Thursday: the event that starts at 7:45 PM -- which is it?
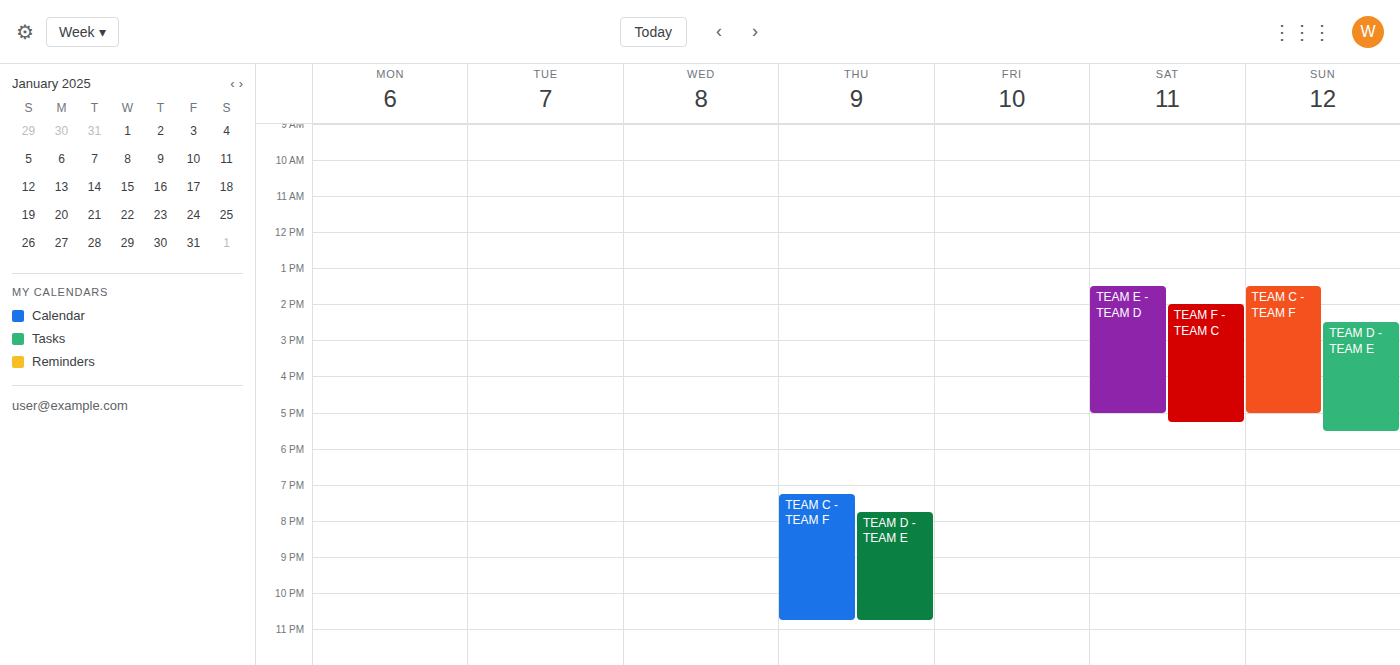
"TEAM D - TEAM E"